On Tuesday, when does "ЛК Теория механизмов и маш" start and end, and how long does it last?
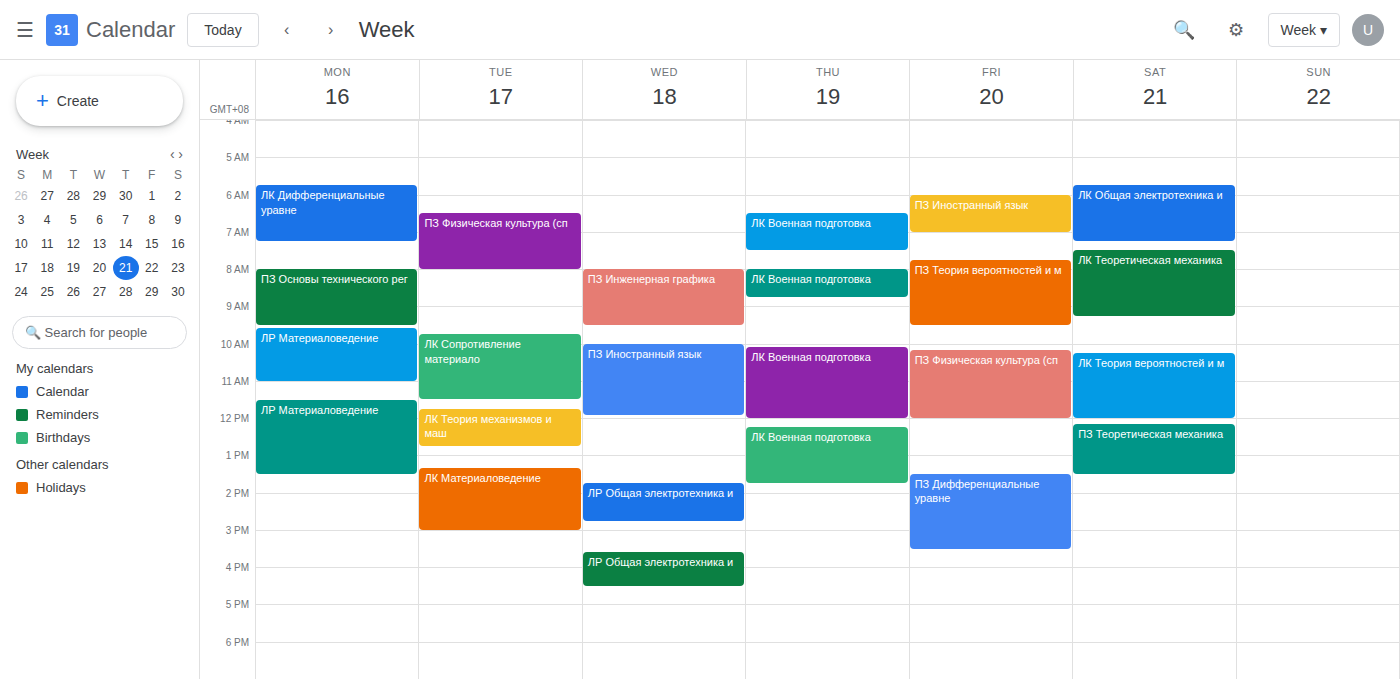
11:45 to 12:45, 1 hour